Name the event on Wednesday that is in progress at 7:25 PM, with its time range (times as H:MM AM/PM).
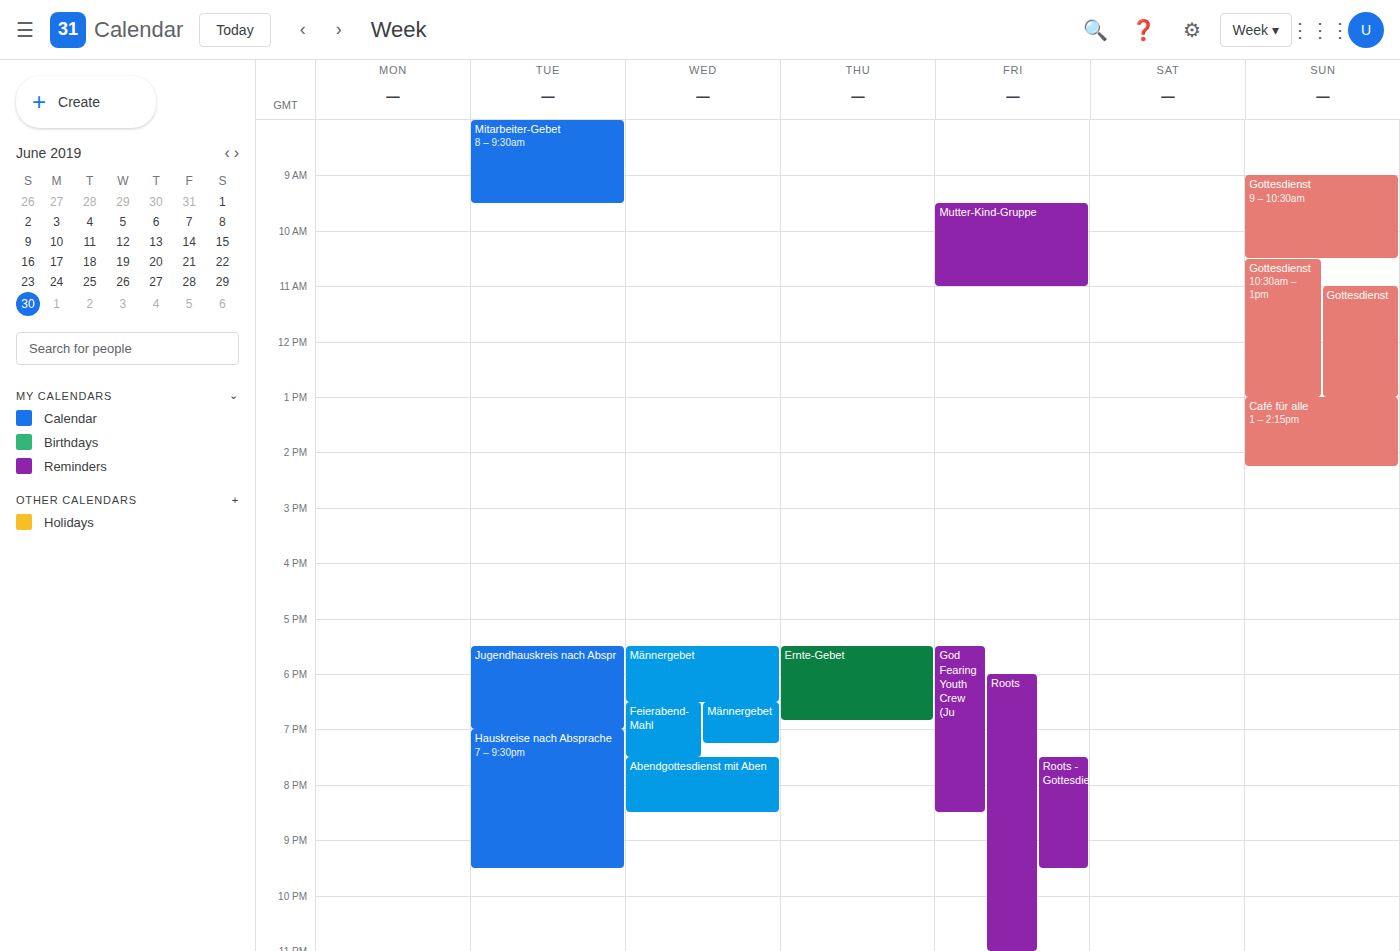
"Feierabend-Mahl", 6:30 PM to 7:30 PM